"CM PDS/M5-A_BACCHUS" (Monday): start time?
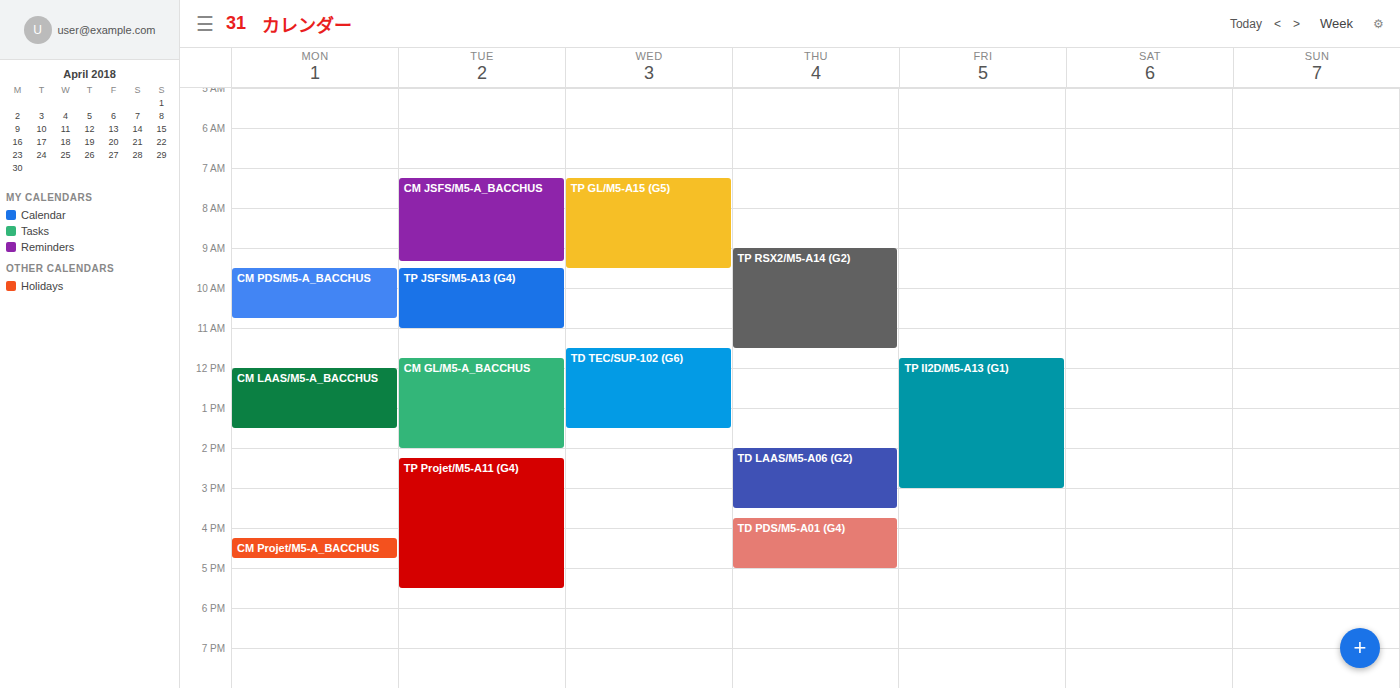
09:30